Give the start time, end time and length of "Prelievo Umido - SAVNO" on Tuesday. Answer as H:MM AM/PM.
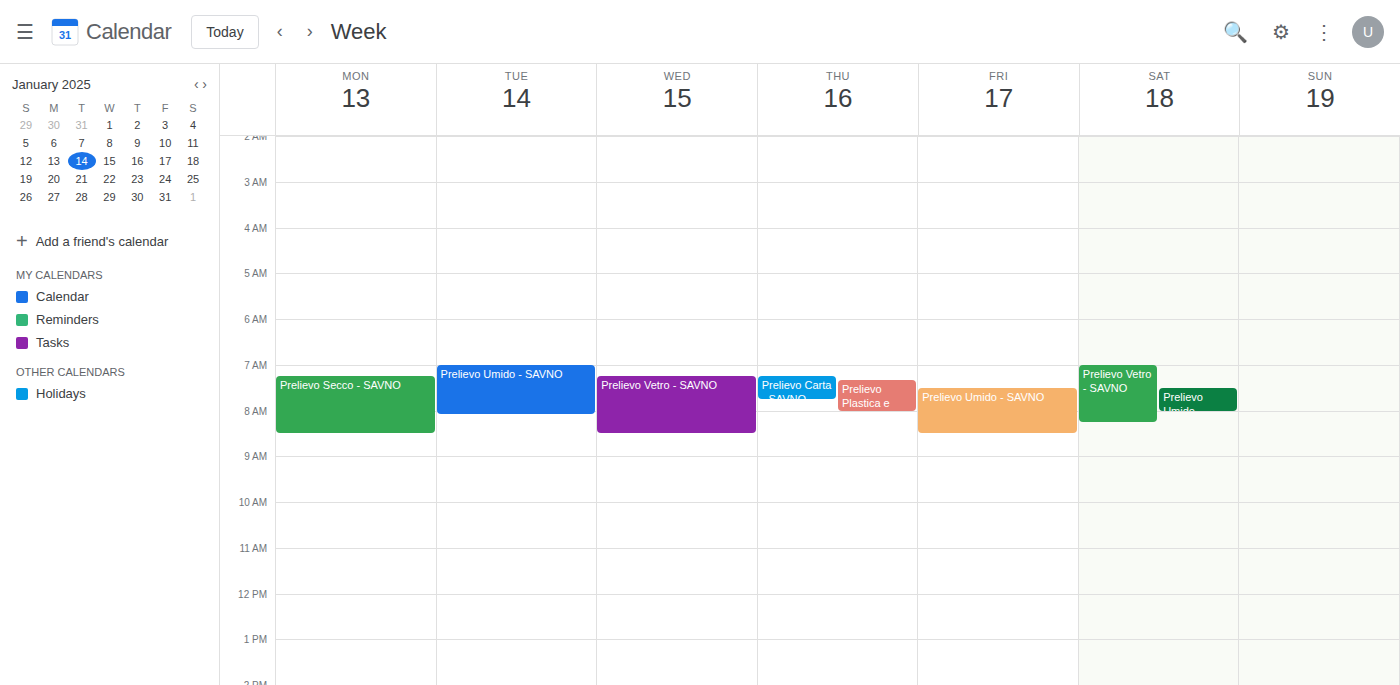
7:00 AM to 8:05 AM, 1 hour 5 minutes